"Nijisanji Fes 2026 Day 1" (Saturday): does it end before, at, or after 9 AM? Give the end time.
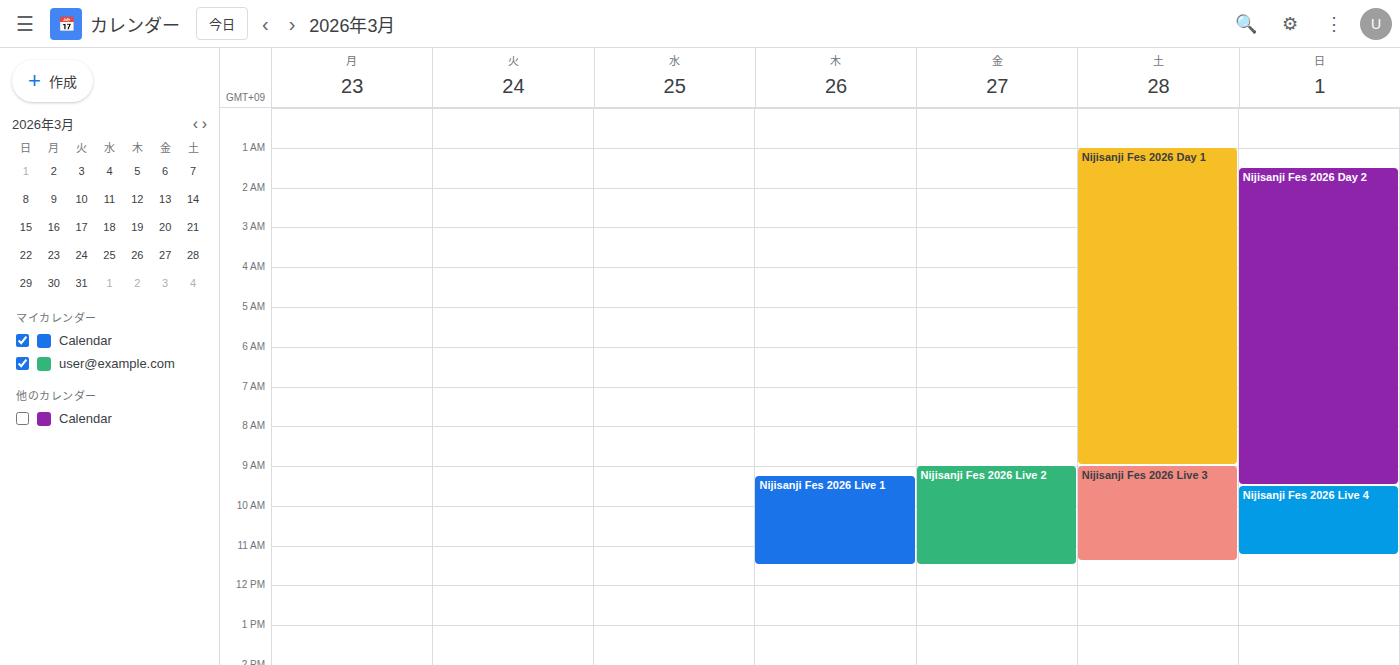
9:00 AM -- exactly at 9 AM, on the 9 AM line.